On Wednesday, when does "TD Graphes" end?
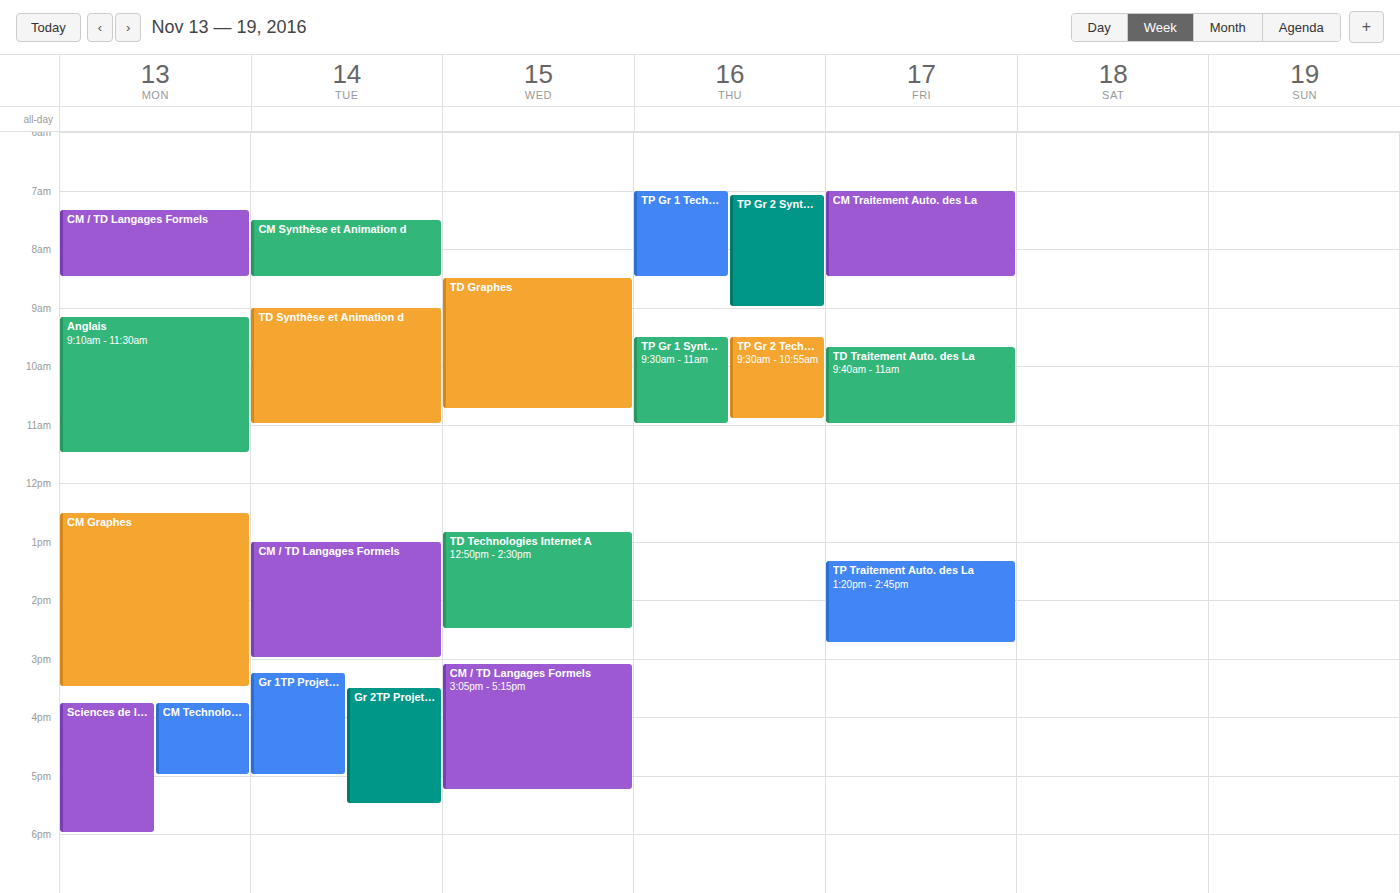
10:45 AM